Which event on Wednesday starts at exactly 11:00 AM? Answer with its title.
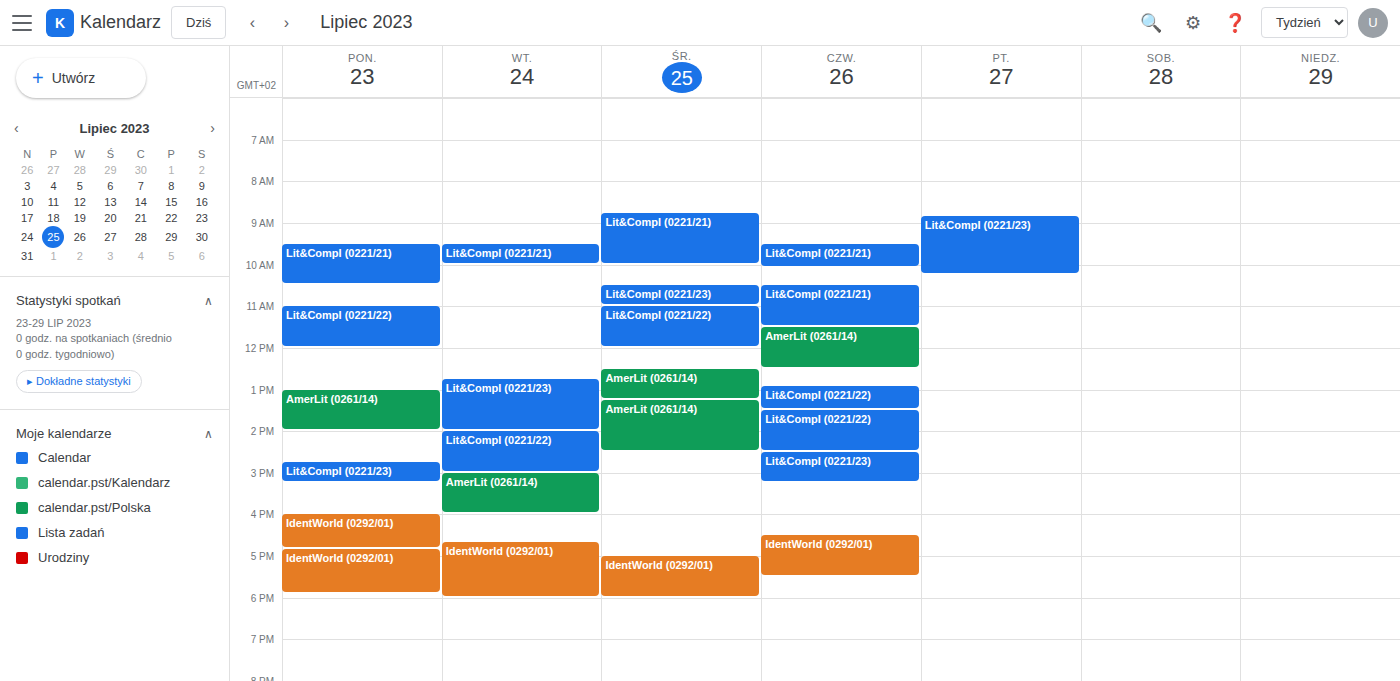
"Lit&CompI (0221/22)"